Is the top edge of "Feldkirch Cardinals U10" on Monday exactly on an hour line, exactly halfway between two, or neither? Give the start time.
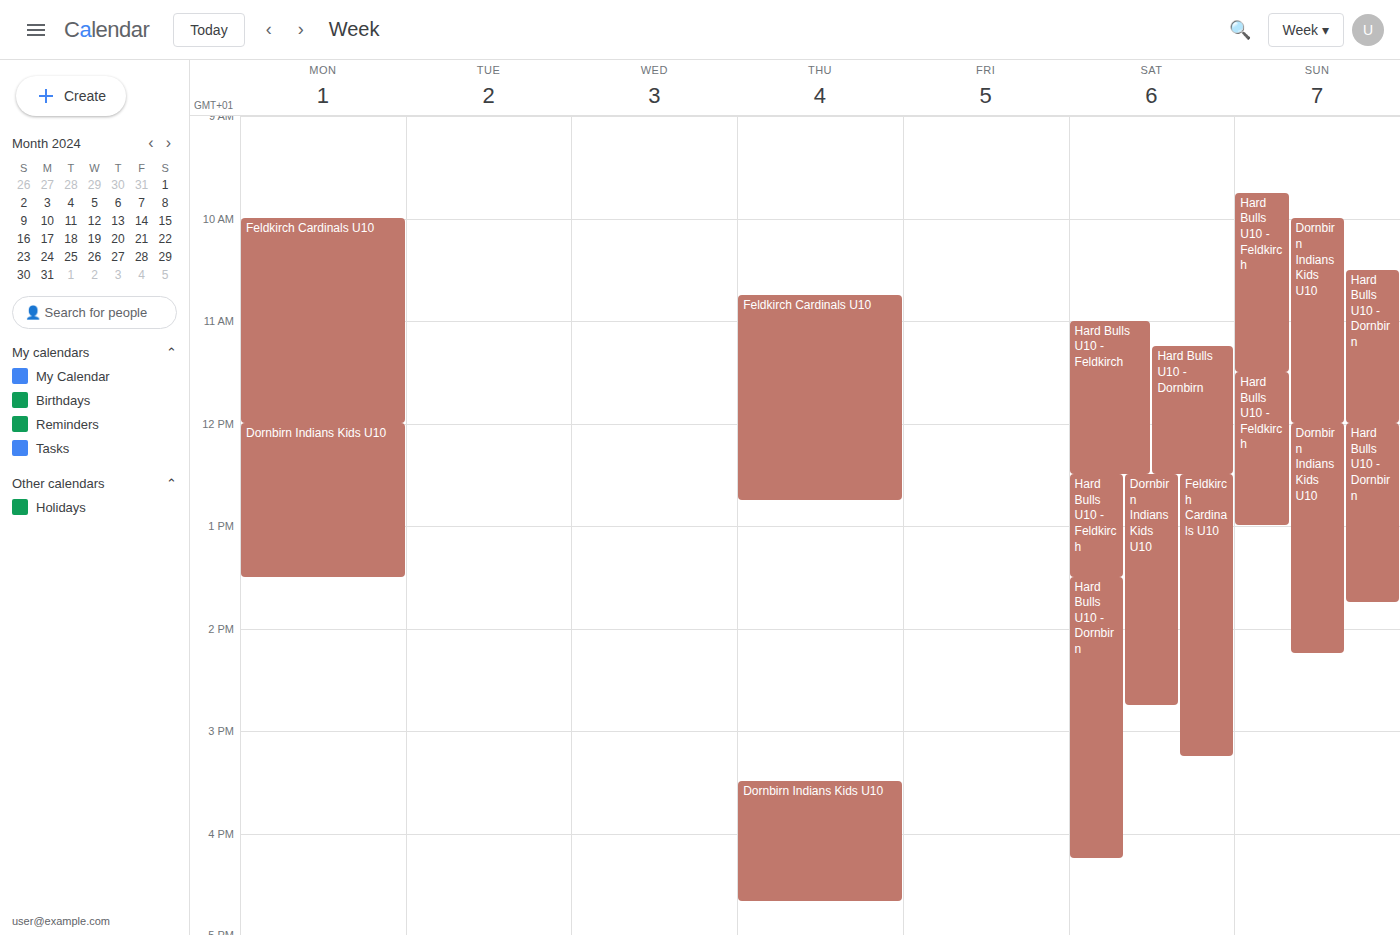
10:00 AM -- exactly on the 10 AM line.